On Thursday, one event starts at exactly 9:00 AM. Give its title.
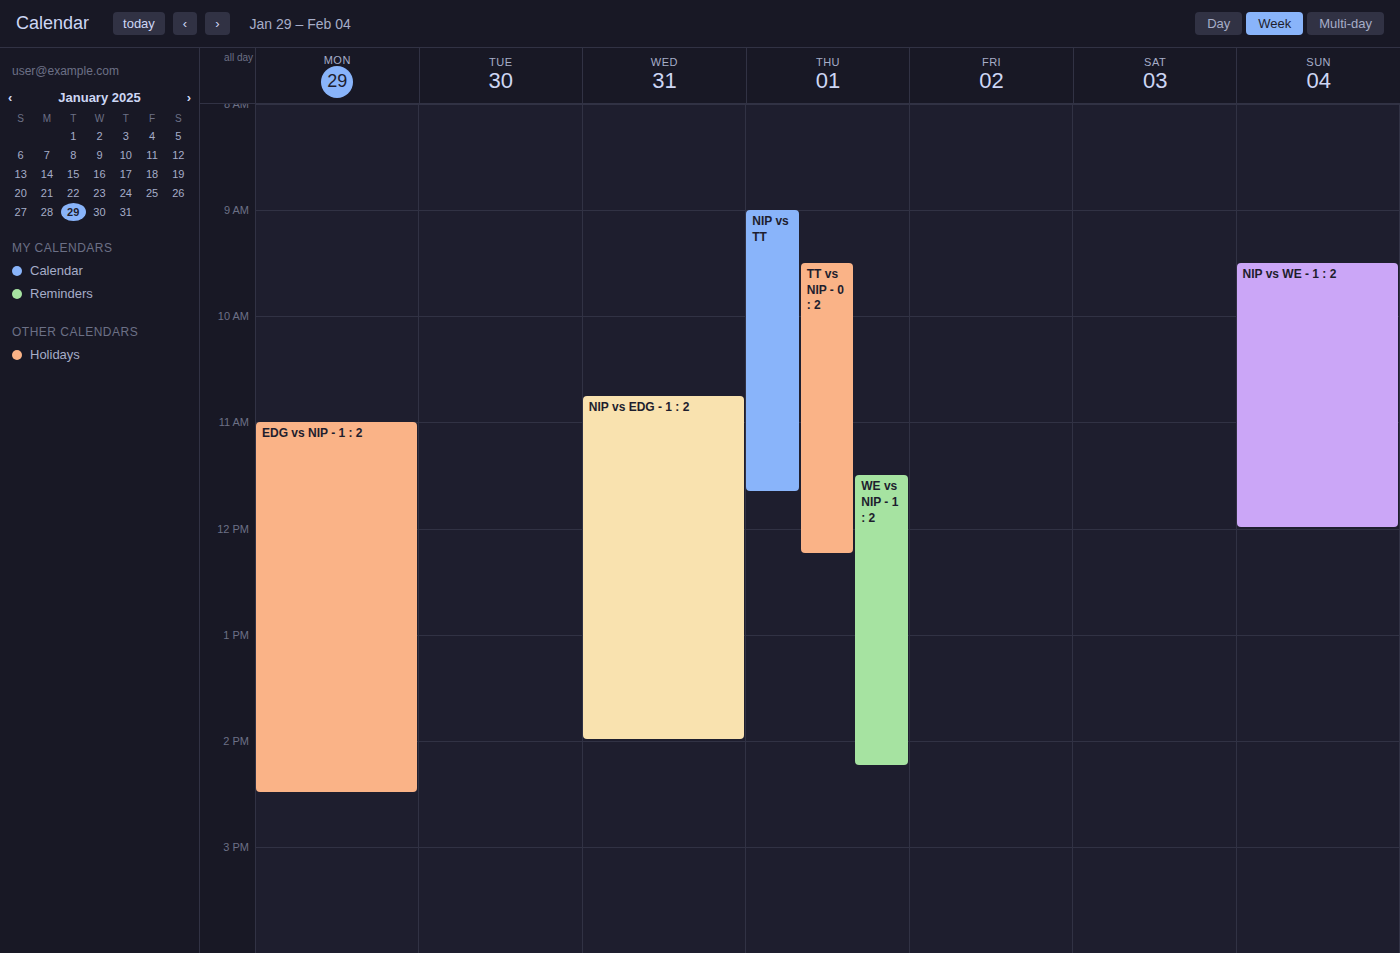
"NIP vs TT"